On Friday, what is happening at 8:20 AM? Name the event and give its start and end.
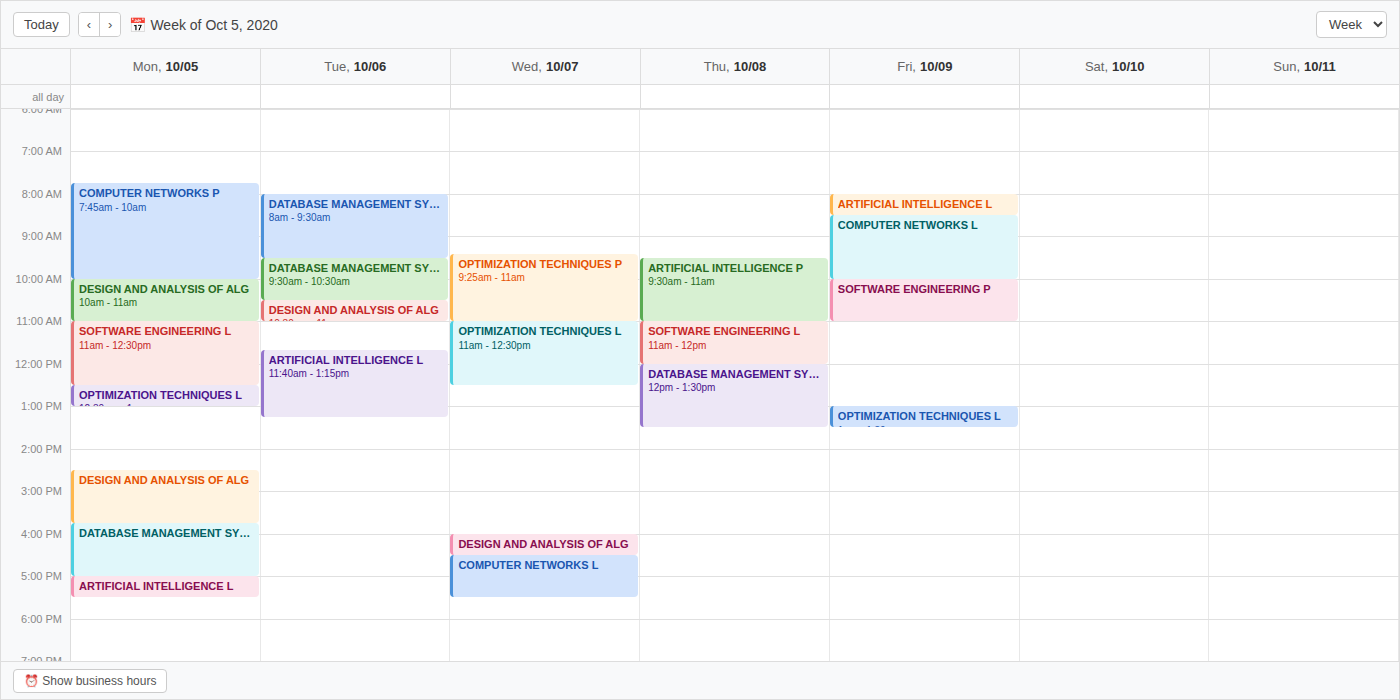
"ARTIFICIAL INTELLIGENCE L", 8:00 AM to 8:30 AM